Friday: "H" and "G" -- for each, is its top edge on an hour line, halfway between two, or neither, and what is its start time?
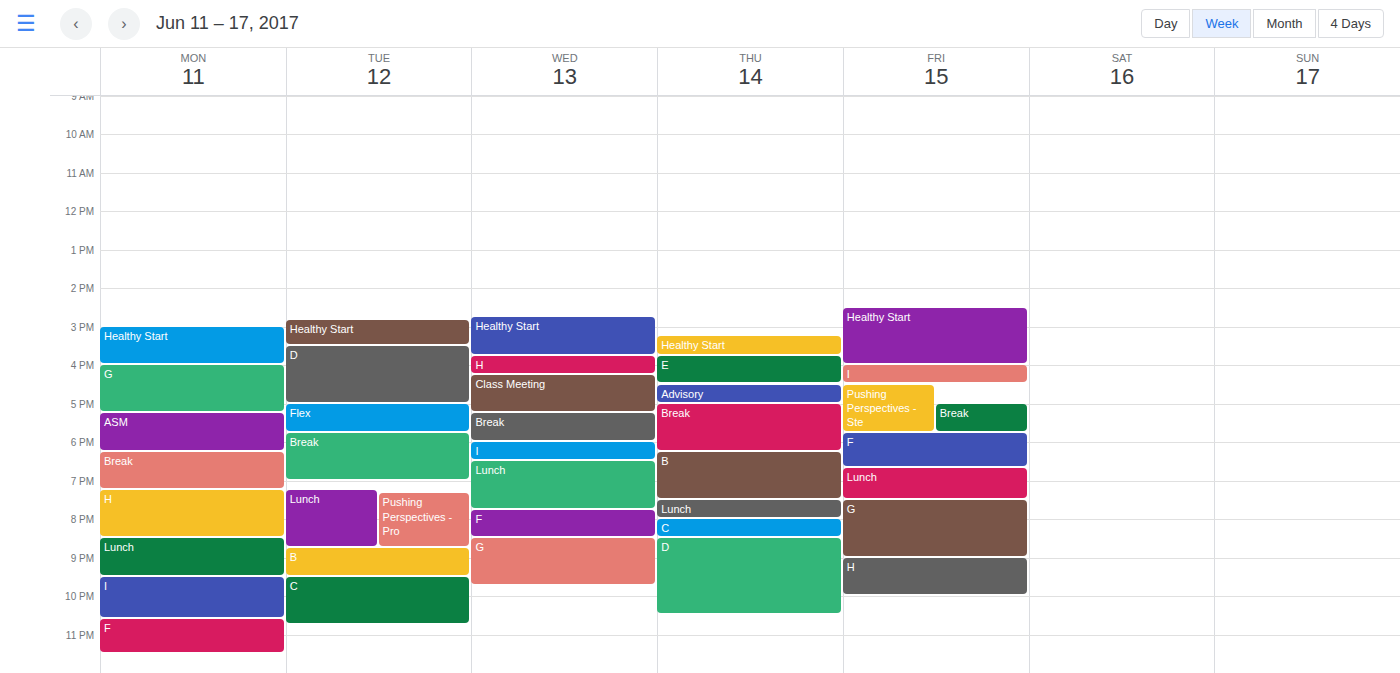
"H": 9:00 PM, exactly on the 9 PM line. "G": 7:30 PM, halfway between the 7 PM and 8 PM lines.